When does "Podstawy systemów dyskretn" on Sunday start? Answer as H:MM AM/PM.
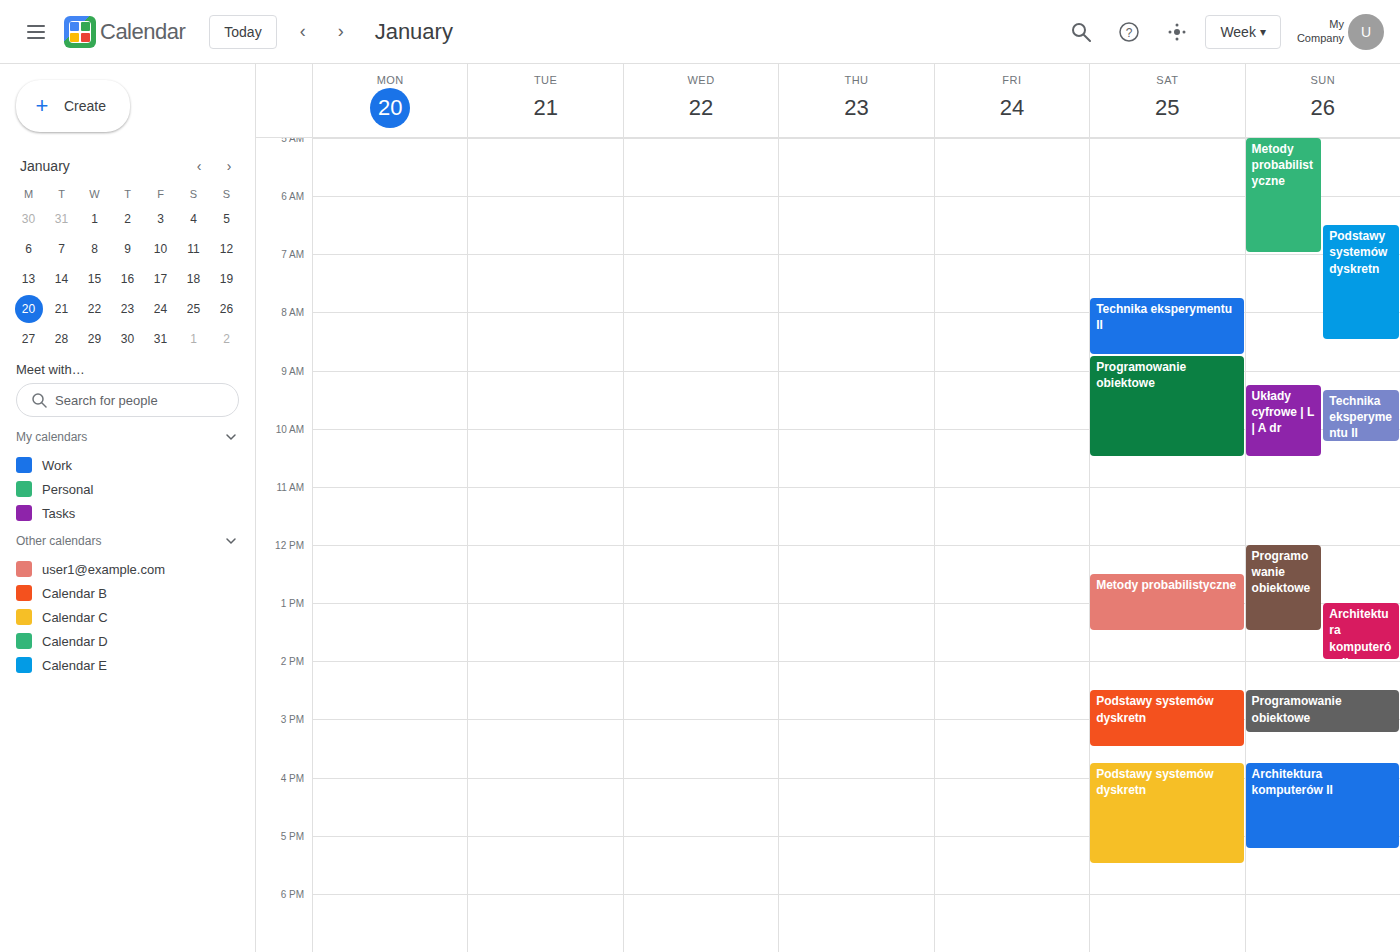
6:30 AM